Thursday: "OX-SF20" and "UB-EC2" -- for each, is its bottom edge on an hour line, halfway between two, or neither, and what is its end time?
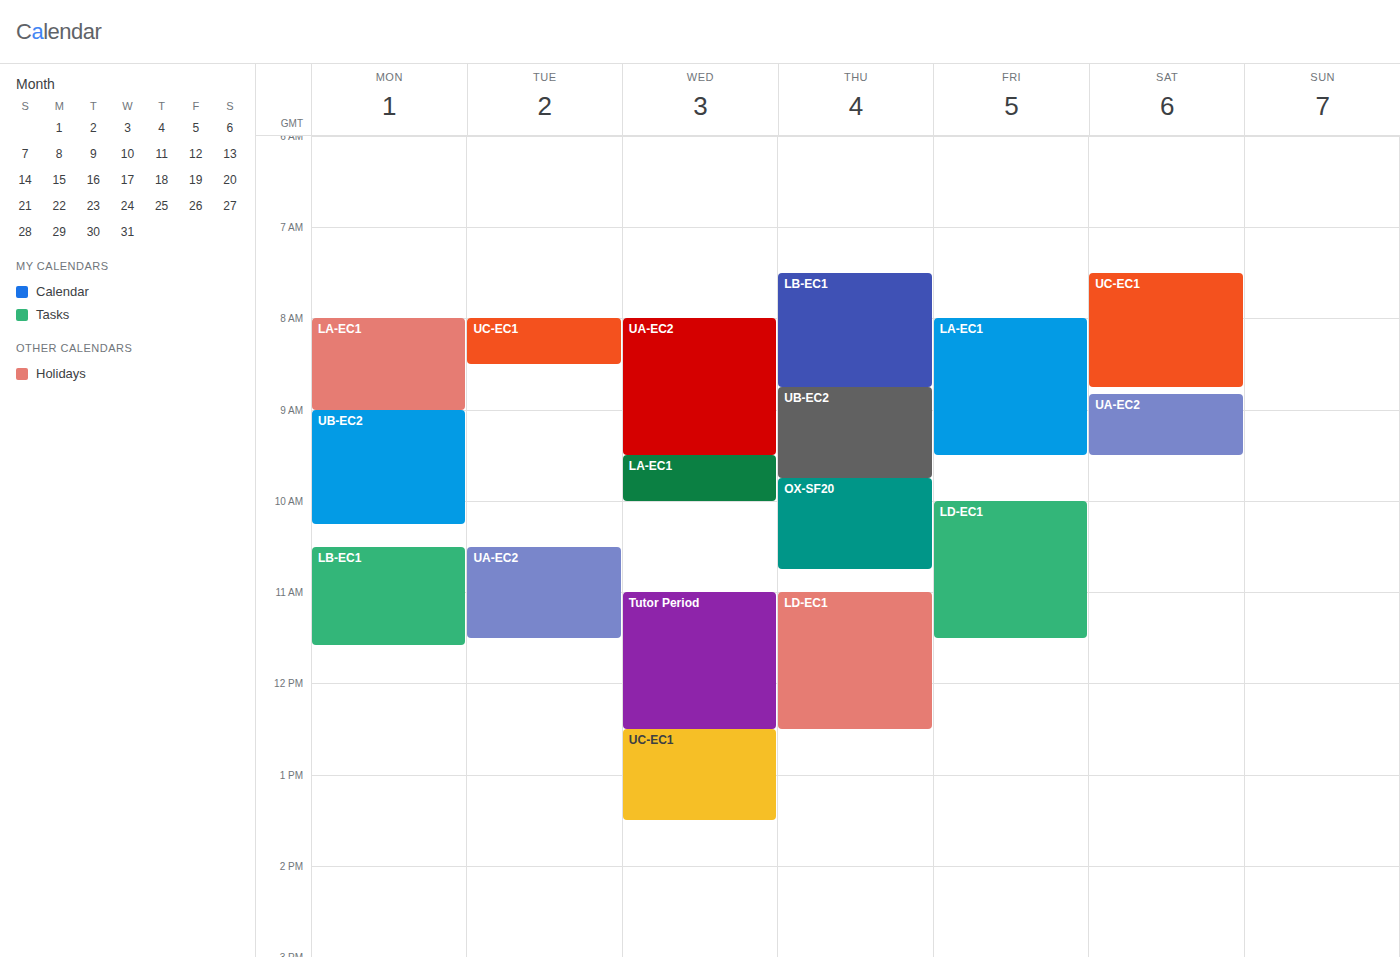
"OX-SF20": 10:45 AM, neither: three quarters of the way from the 10 AM line to the 11 AM line. "UB-EC2": 9:45 AM, neither: three quarters of the way from the 9 AM line to the 10 AM line.